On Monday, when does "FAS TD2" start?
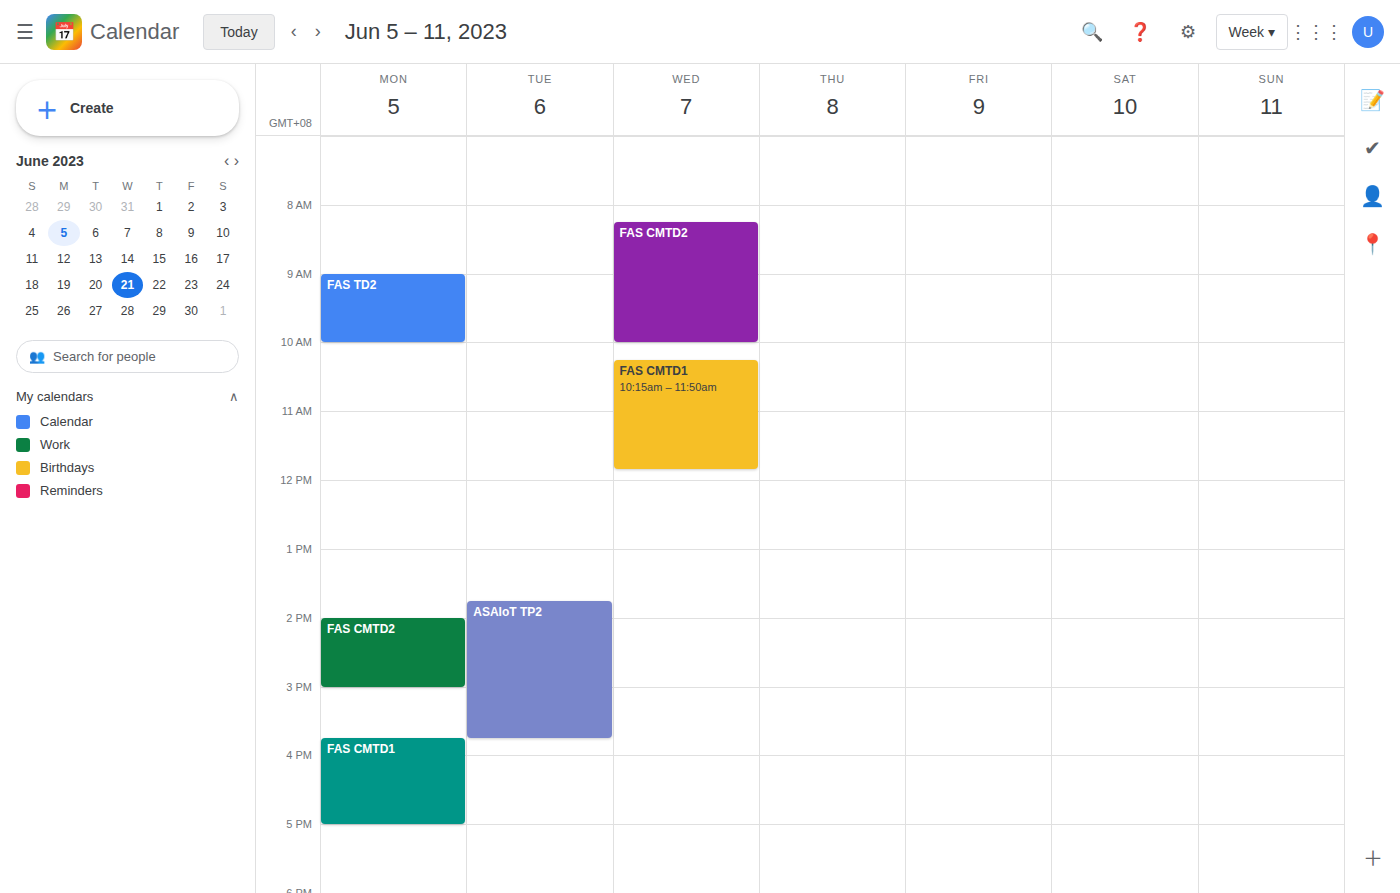
9:00 AM